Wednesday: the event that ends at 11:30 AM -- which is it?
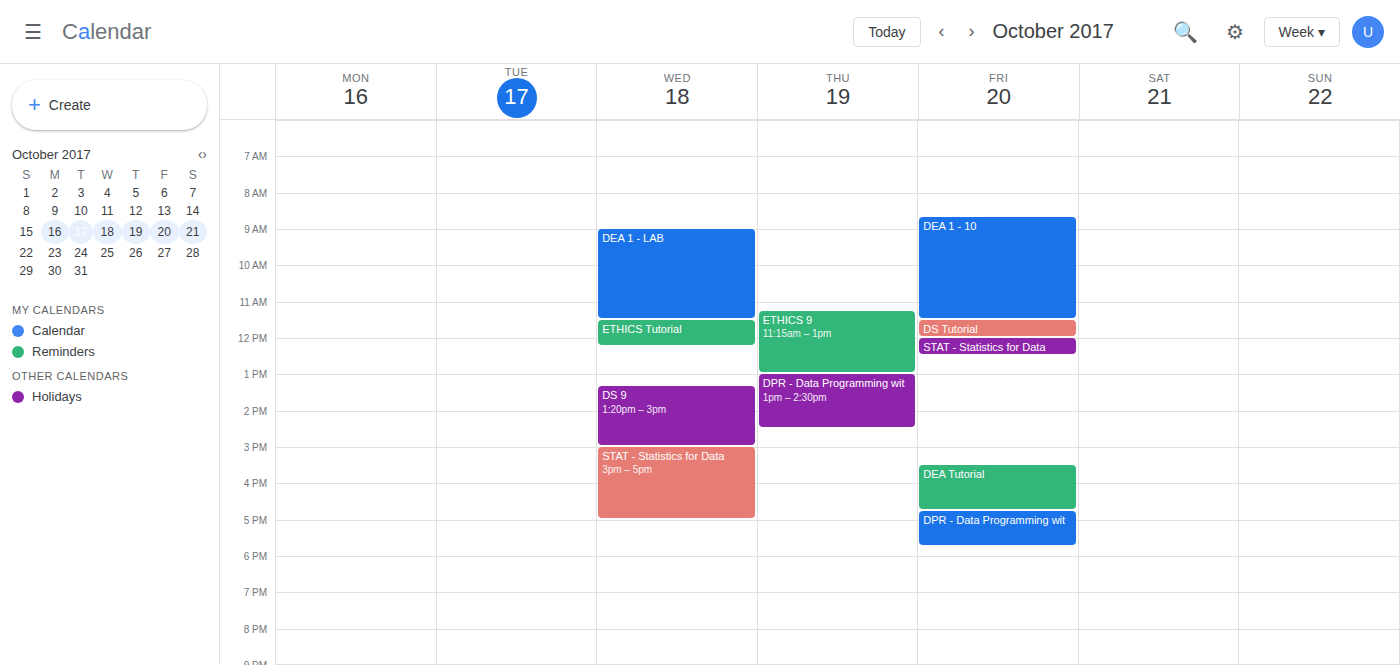
"DEA 1 - LAB"